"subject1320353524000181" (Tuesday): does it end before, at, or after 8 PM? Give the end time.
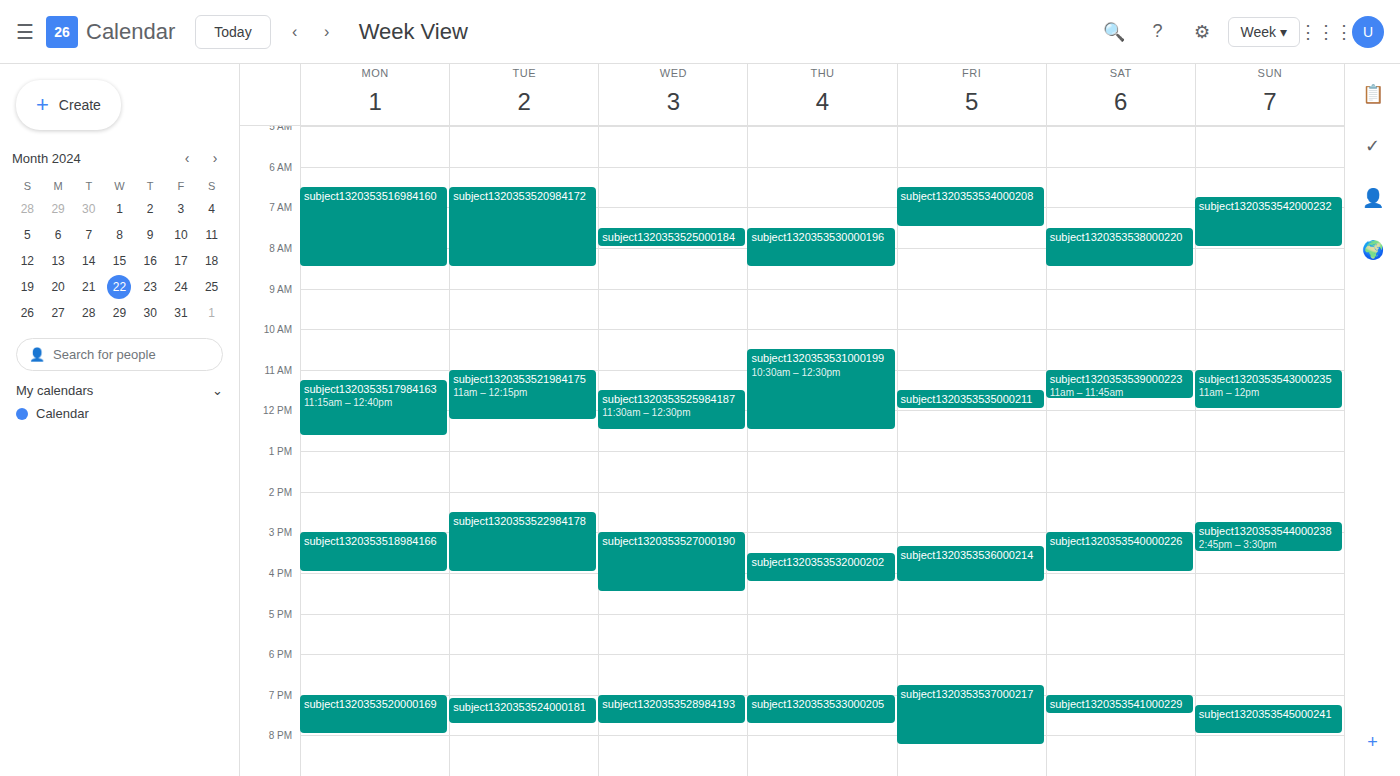
7:45 PM -- before 8 PM, 15 minutes above the 8 PM line.